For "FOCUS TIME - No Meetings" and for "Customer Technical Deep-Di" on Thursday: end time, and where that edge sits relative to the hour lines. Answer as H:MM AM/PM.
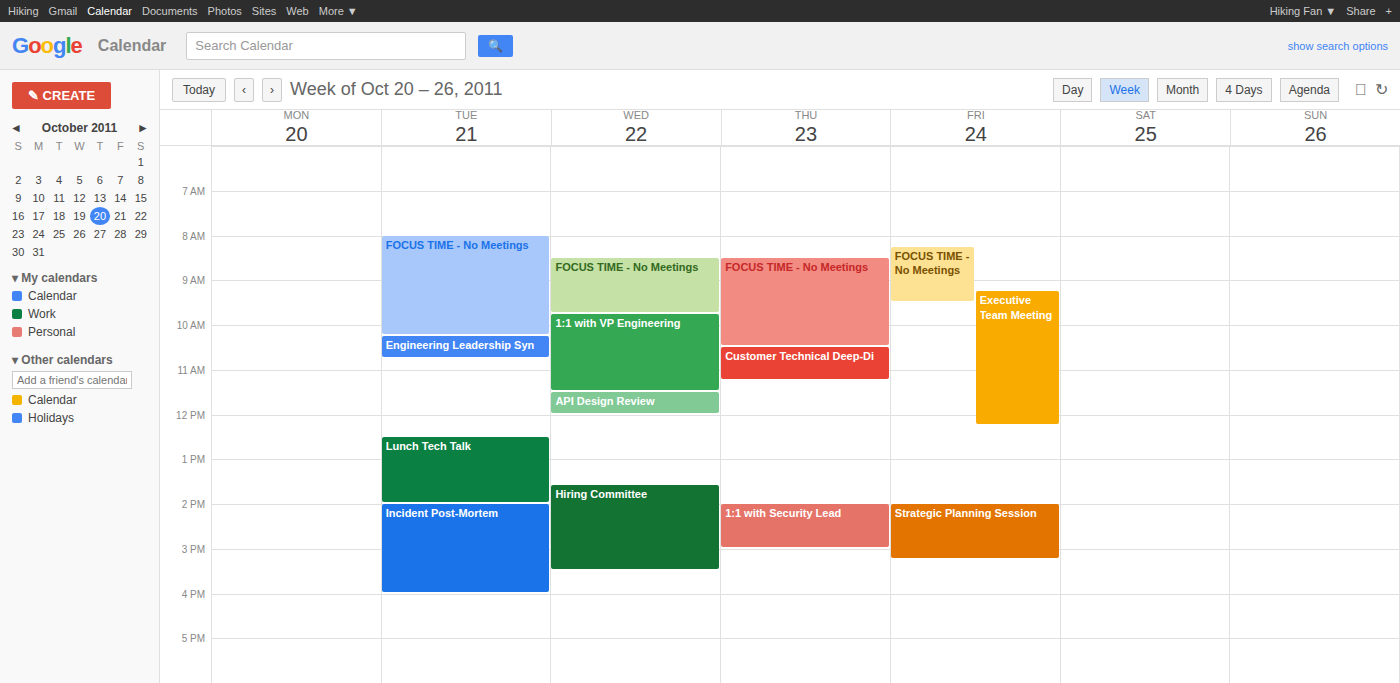
"FOCUS TIME - No Meetings": 10:30 AM, halfway between the 10 AM and 11 AM lines. "Customer Technical Deep-Di": 11:15 AM, neither: a quarter of the way from the 11 AM line to the 12 PM line.